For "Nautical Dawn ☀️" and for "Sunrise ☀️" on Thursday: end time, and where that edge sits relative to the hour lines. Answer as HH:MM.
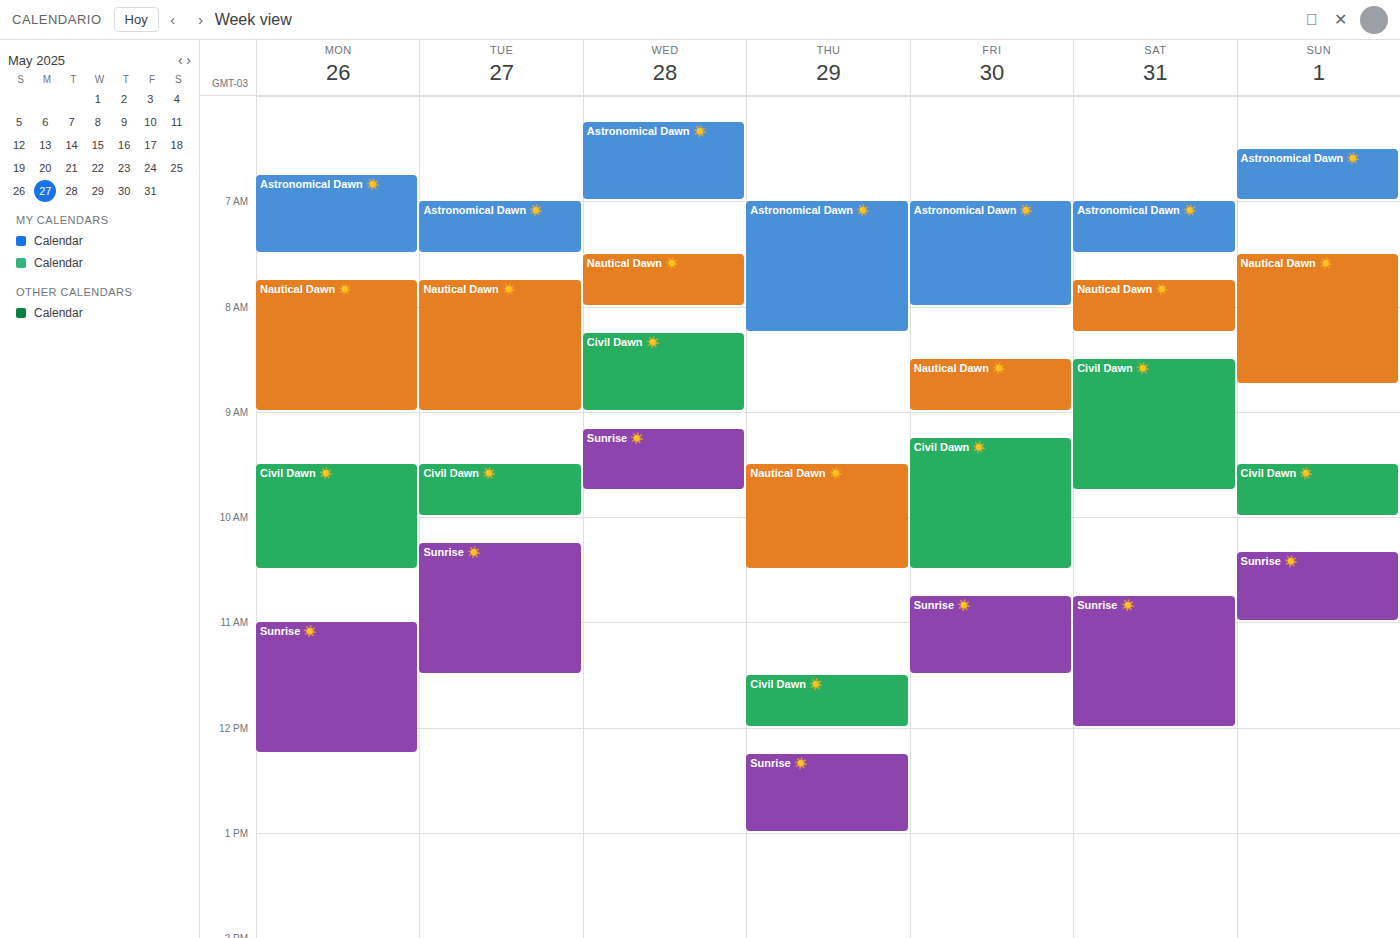
"Nautical Dawn ☀️": 10:30, halfway between the 10:00 and 11:00 lines. "Sunrise ☀️": 13:00, exactly on the 13:00 line.